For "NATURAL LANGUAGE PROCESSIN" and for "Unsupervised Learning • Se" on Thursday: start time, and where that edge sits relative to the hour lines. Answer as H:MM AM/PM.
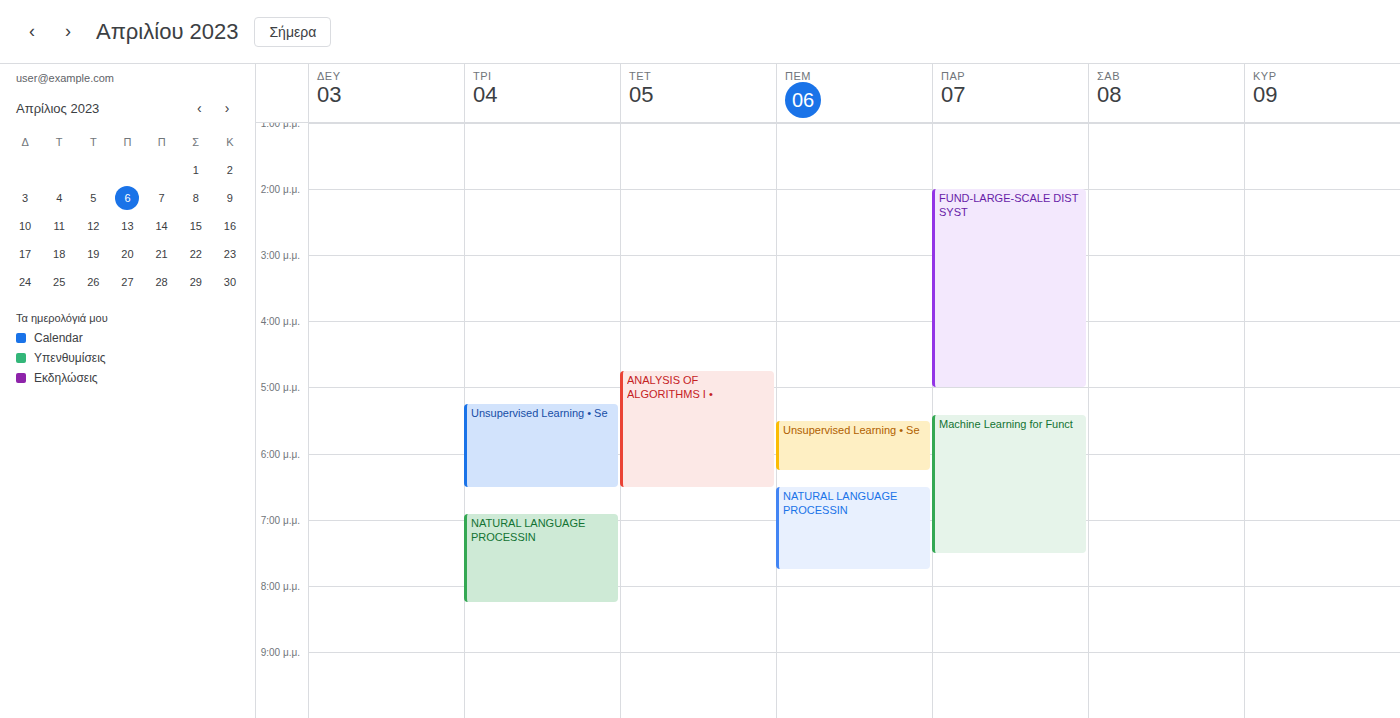
"NATURAL LANGUAGE PROCESSIN": 6:30 PM, halfway between the 6 PM and 7 PM lines. "Unsupervised Learning • Se": 5:30 PM, halfway between the 5 PM and 6 PM lines.